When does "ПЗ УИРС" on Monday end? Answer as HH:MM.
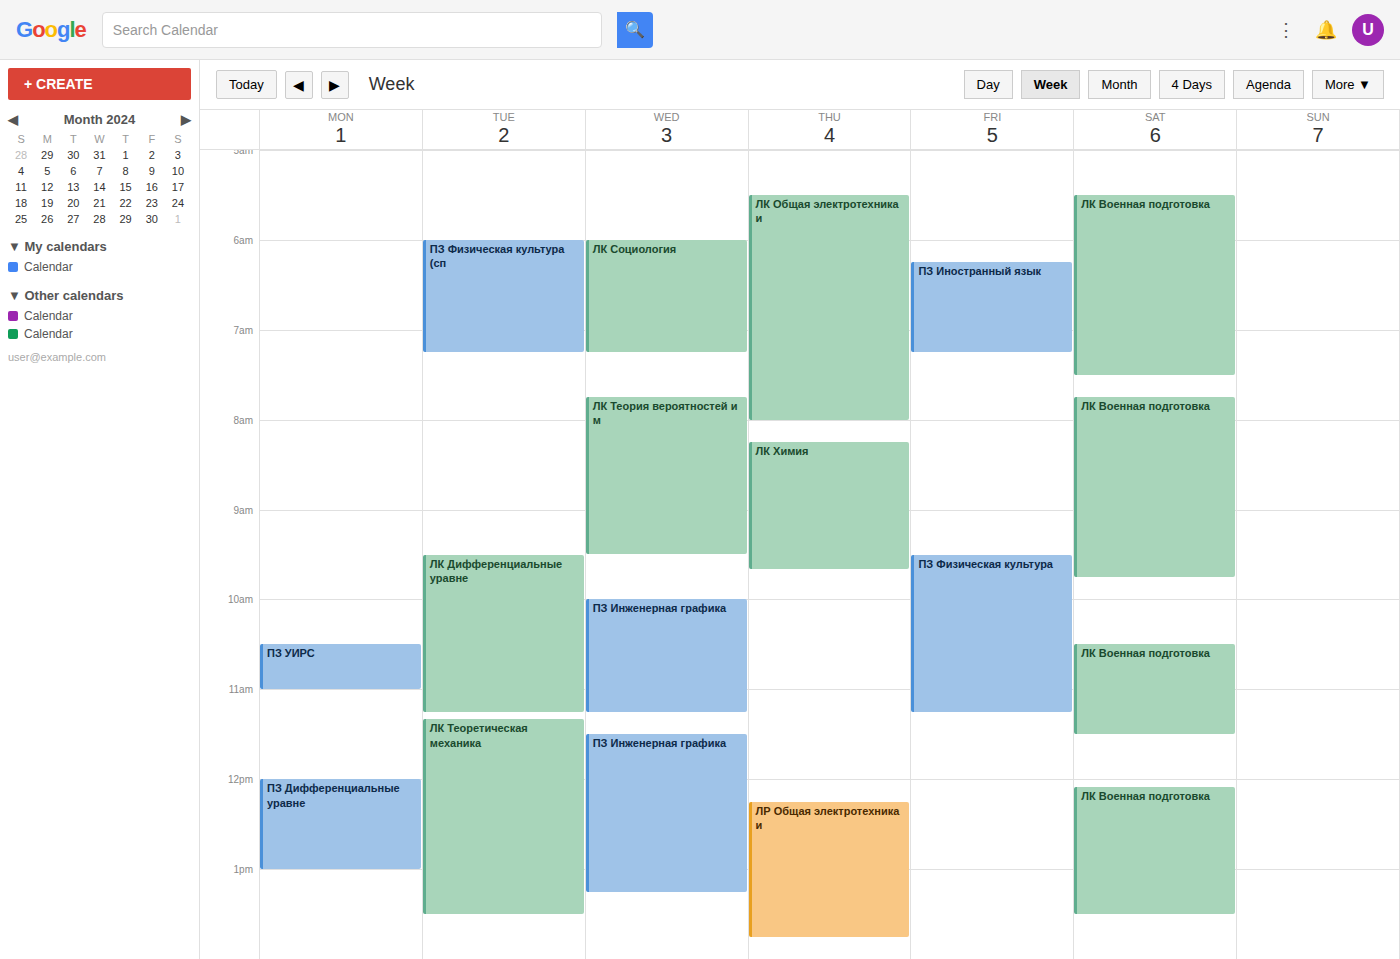
11:00